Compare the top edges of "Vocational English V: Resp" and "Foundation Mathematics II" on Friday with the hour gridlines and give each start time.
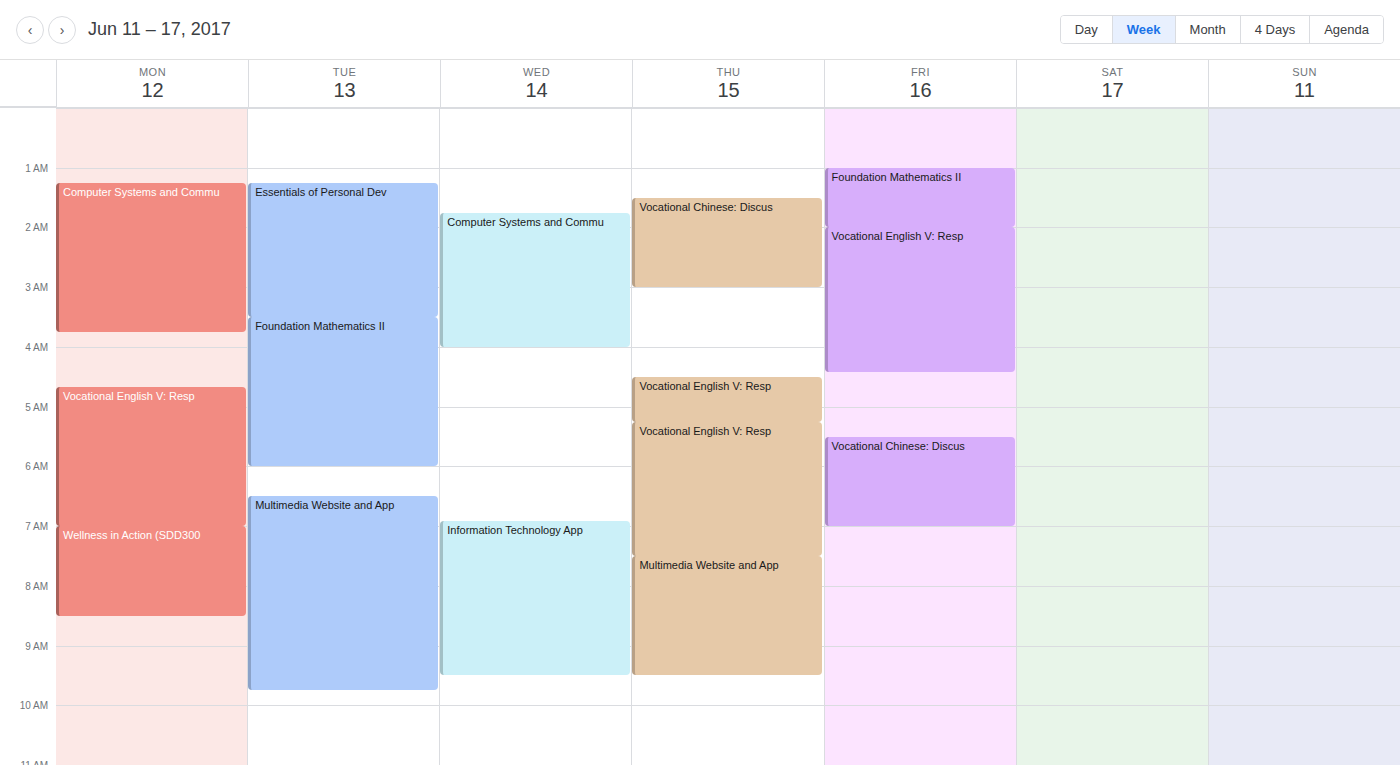
"Vocational English V: Resp": 2:00 AM, exactly on the 2 AM line. "Foundation Mathematics II": 1:00 AM, exactly on the 1 AM line.